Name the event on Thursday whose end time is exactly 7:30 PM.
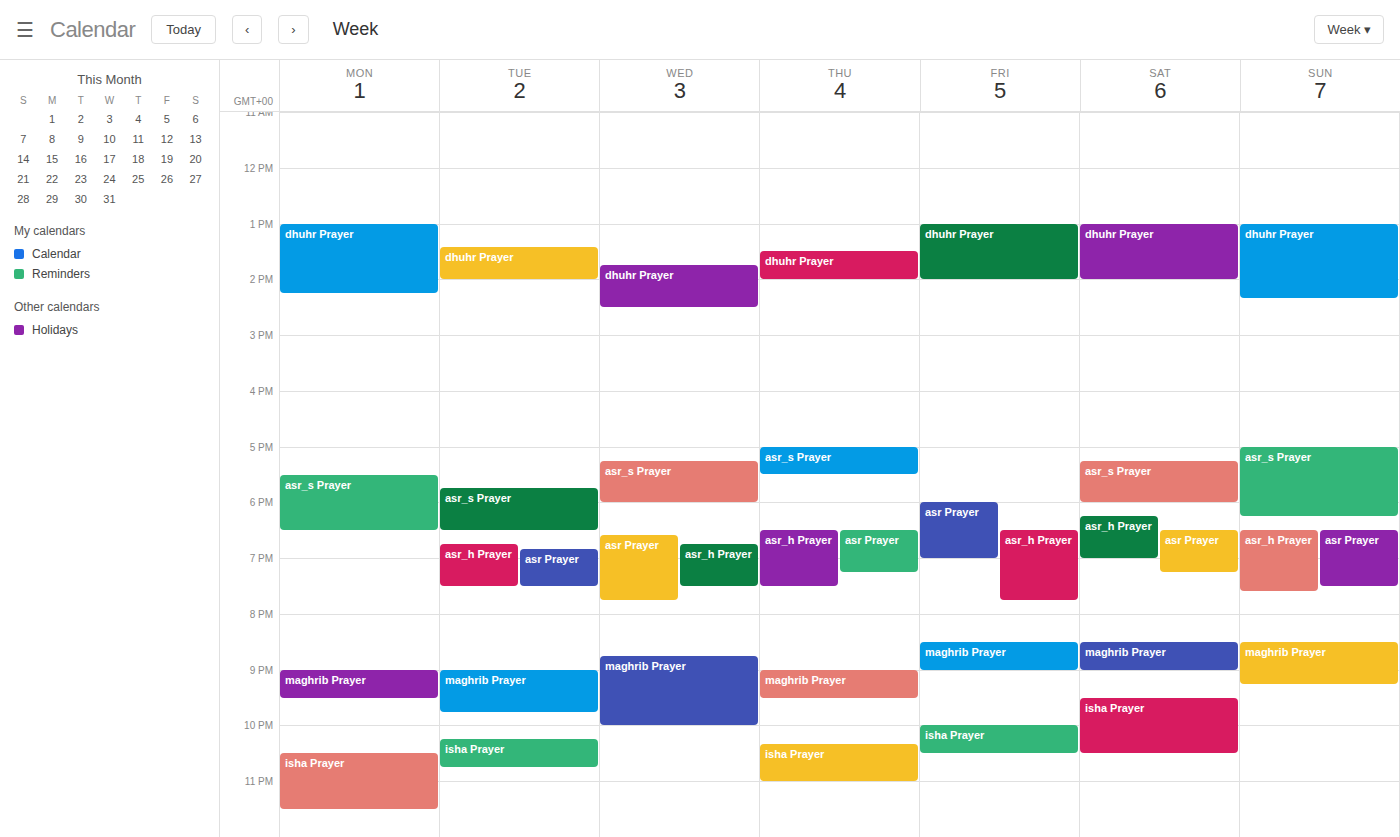
"asr_h Prayer"